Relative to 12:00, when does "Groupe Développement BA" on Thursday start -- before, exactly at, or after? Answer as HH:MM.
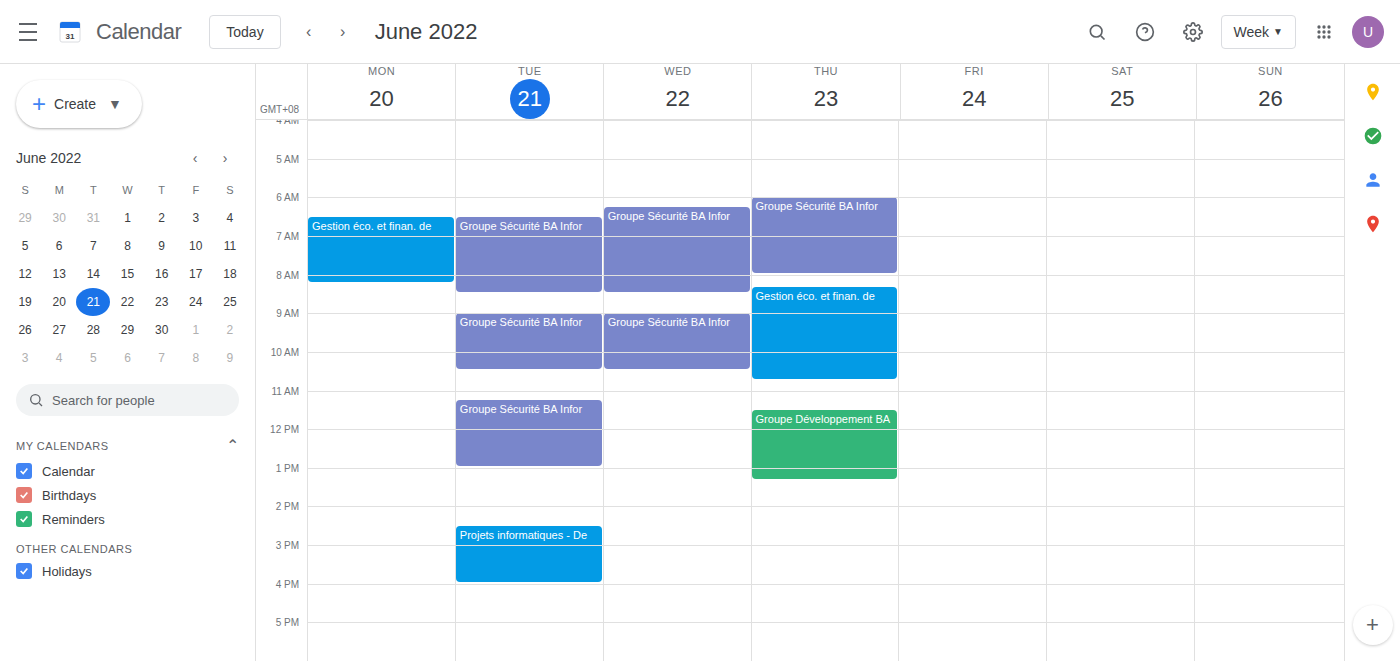
11:30 -- before 12:00, 30 minutes above the 12:00 line.